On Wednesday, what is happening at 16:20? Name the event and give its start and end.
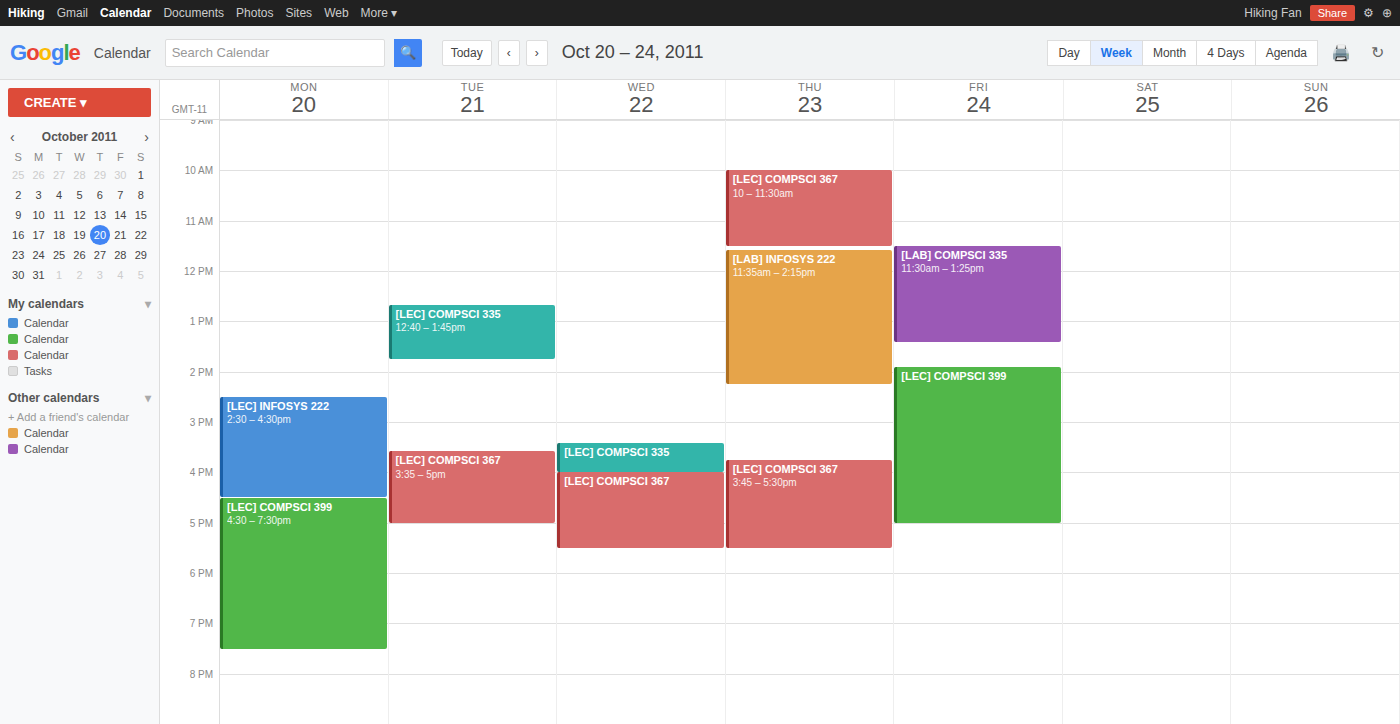
"[LEC] COMPSCI 367", 16:00 to 17:30